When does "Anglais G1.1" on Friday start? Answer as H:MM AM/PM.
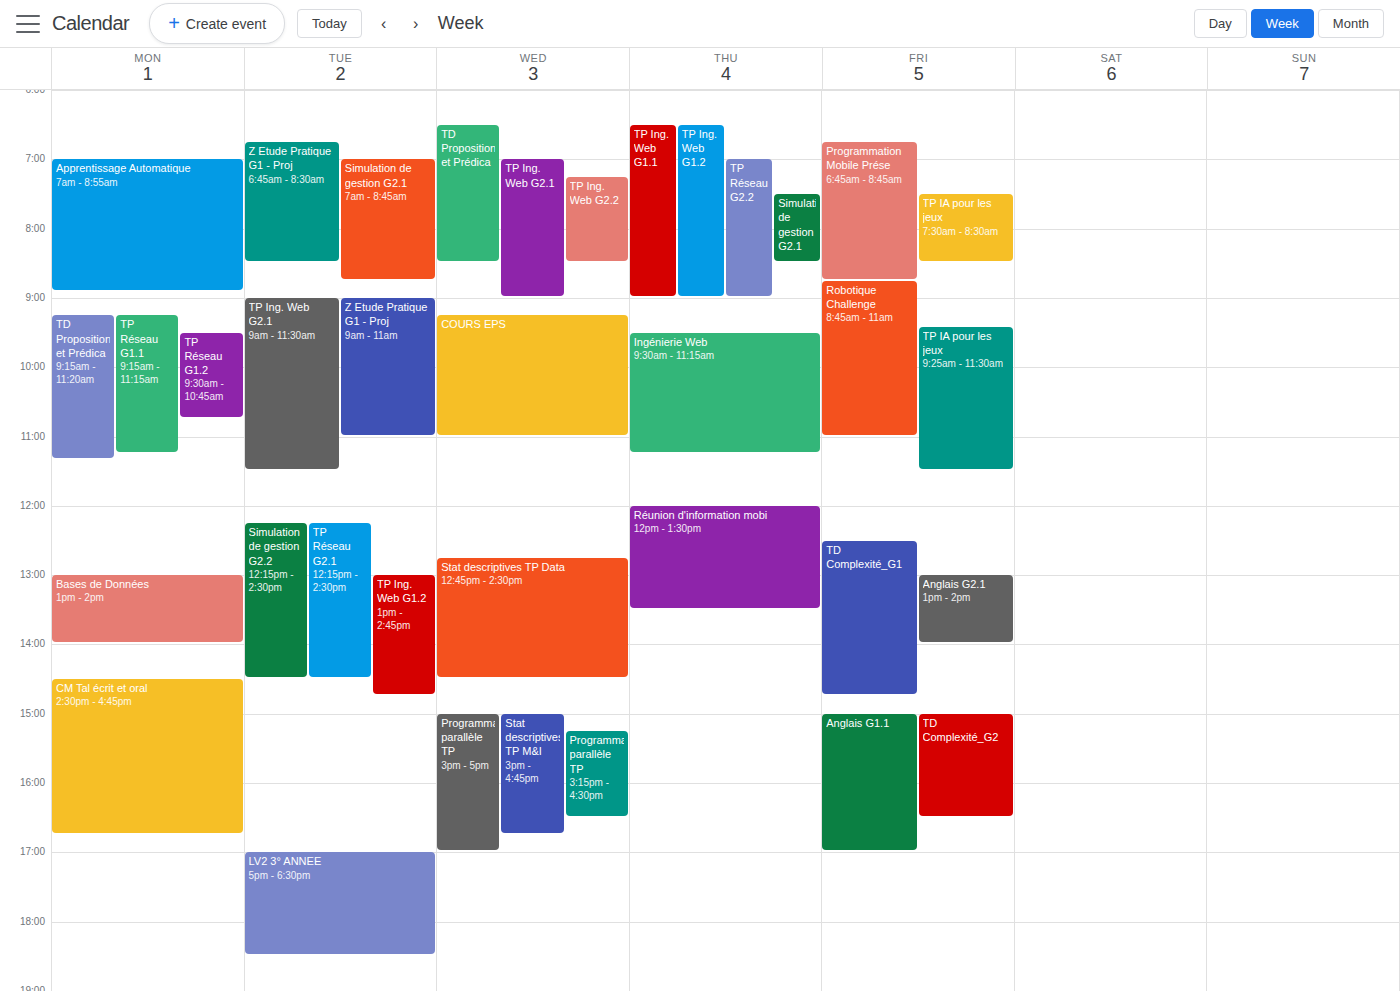
3:00 PM